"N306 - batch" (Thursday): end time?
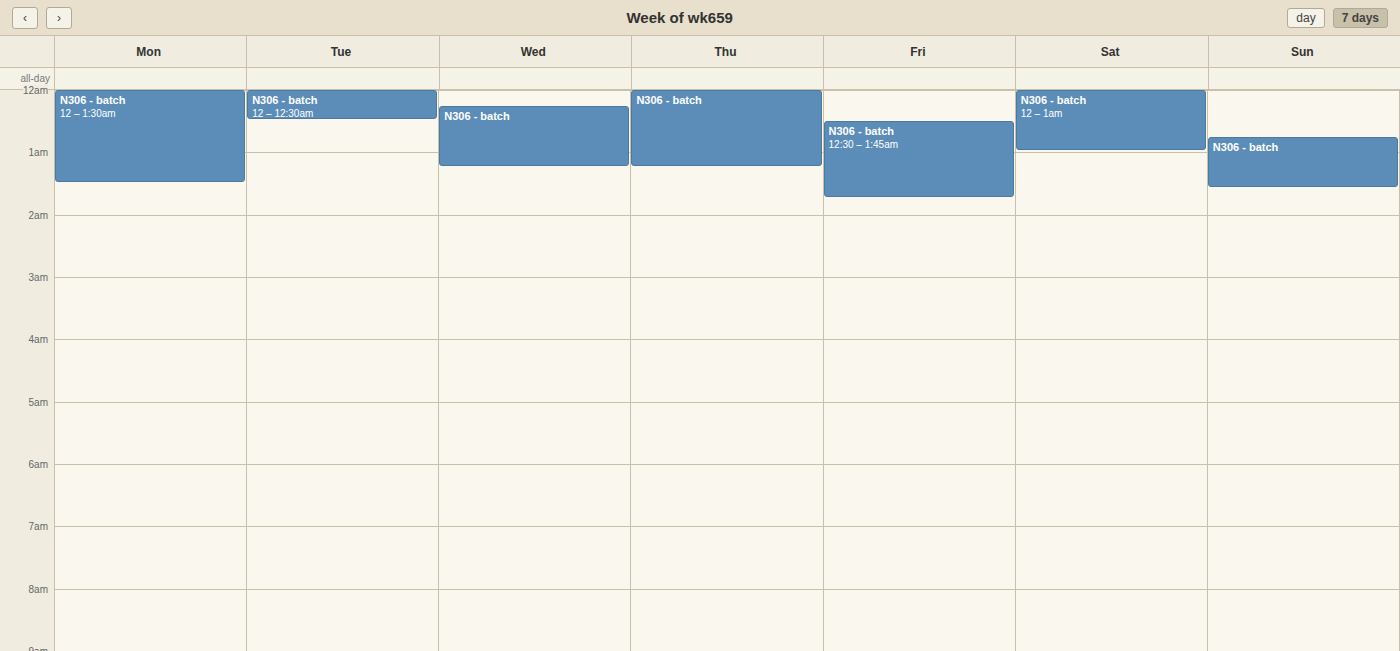
01:15